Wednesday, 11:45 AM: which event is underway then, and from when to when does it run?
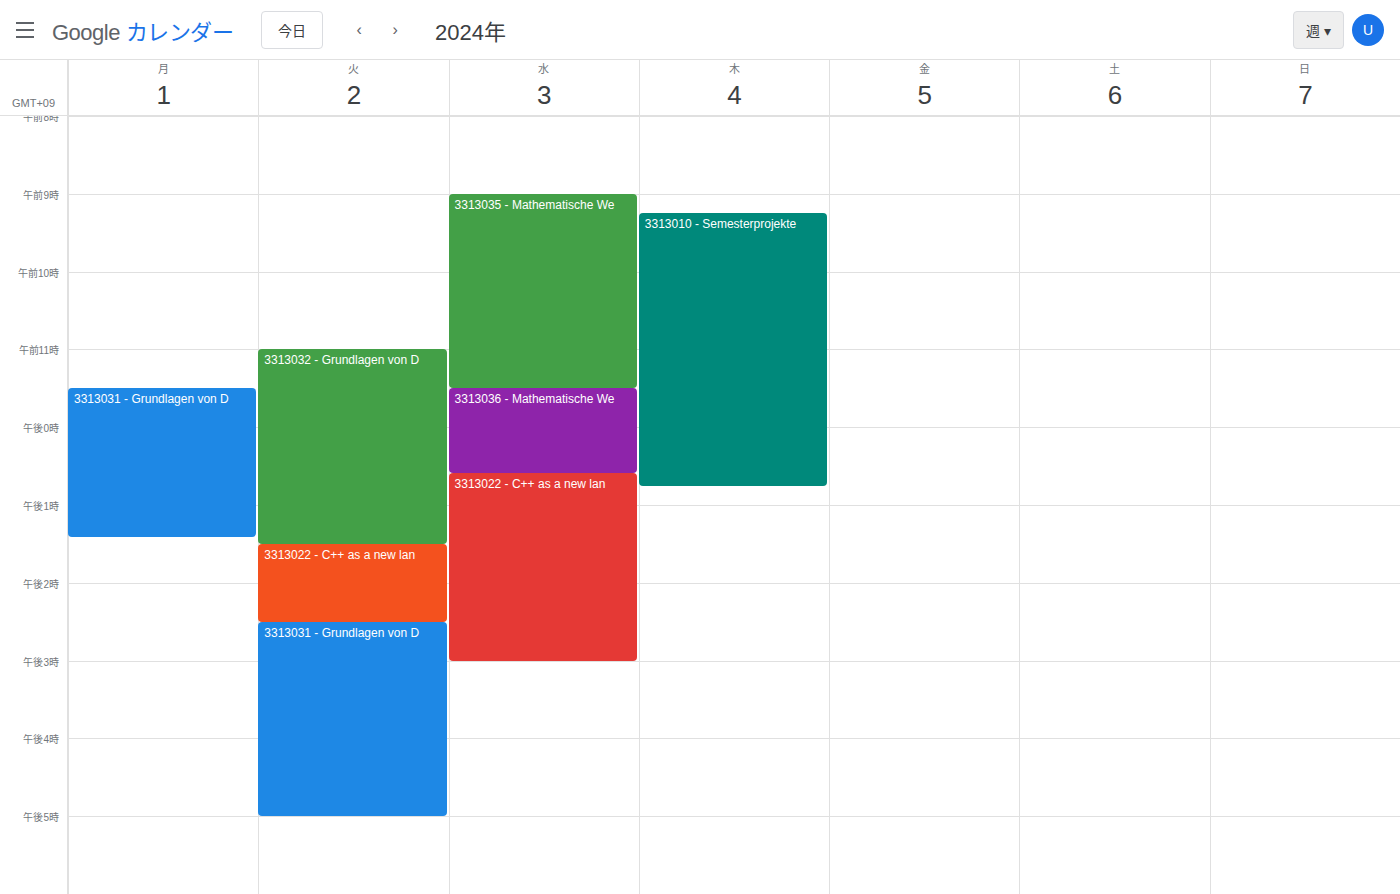
"3313036 - Mathematische We", 11:30 AM to 12:35 PM